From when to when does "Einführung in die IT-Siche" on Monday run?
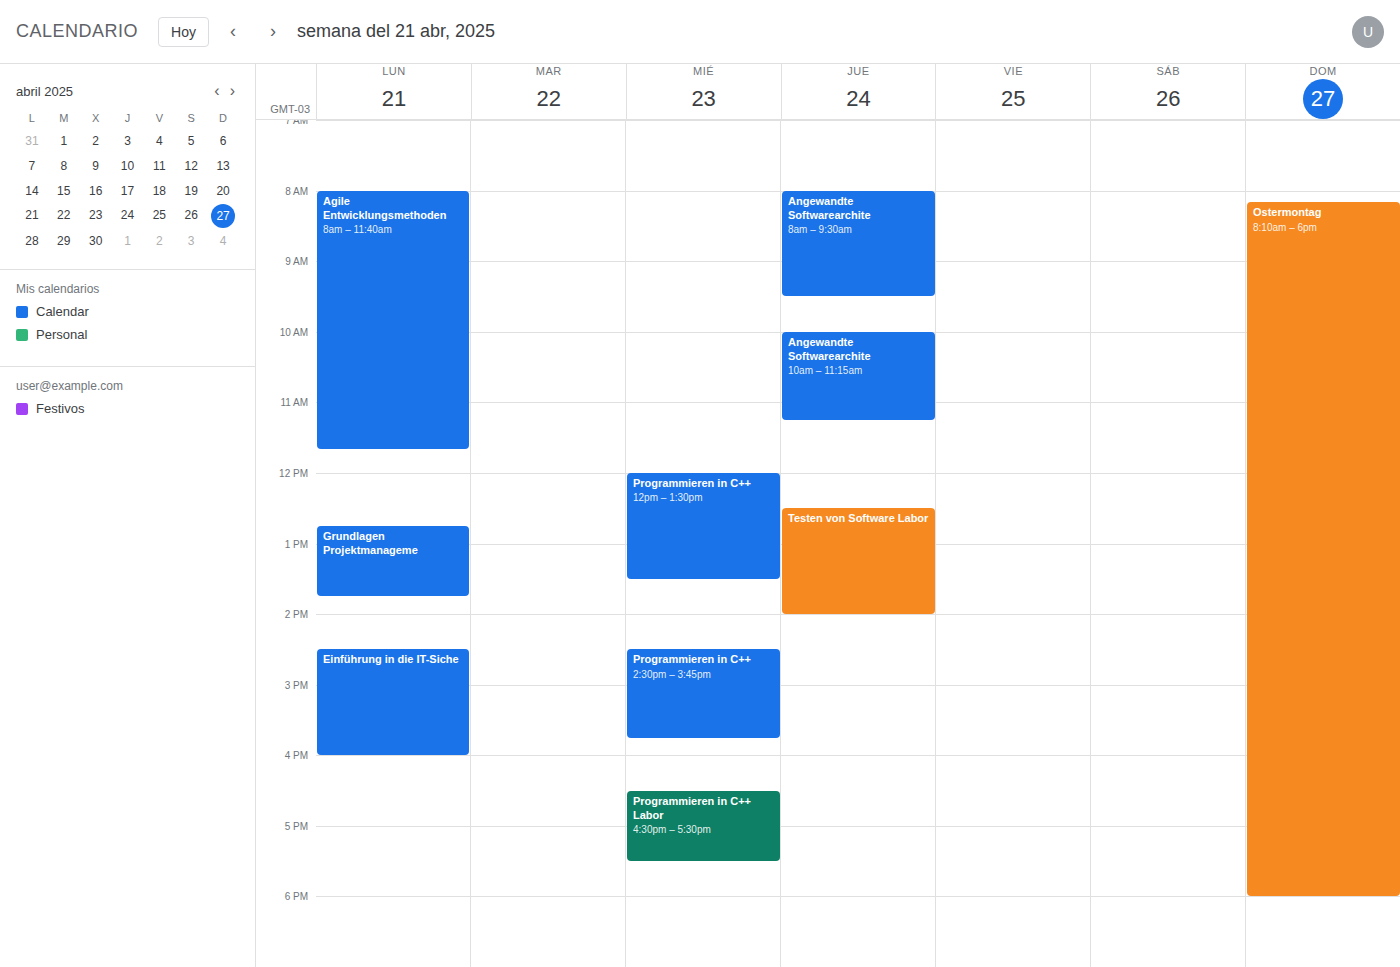
2:30 PM to 4:00 PM